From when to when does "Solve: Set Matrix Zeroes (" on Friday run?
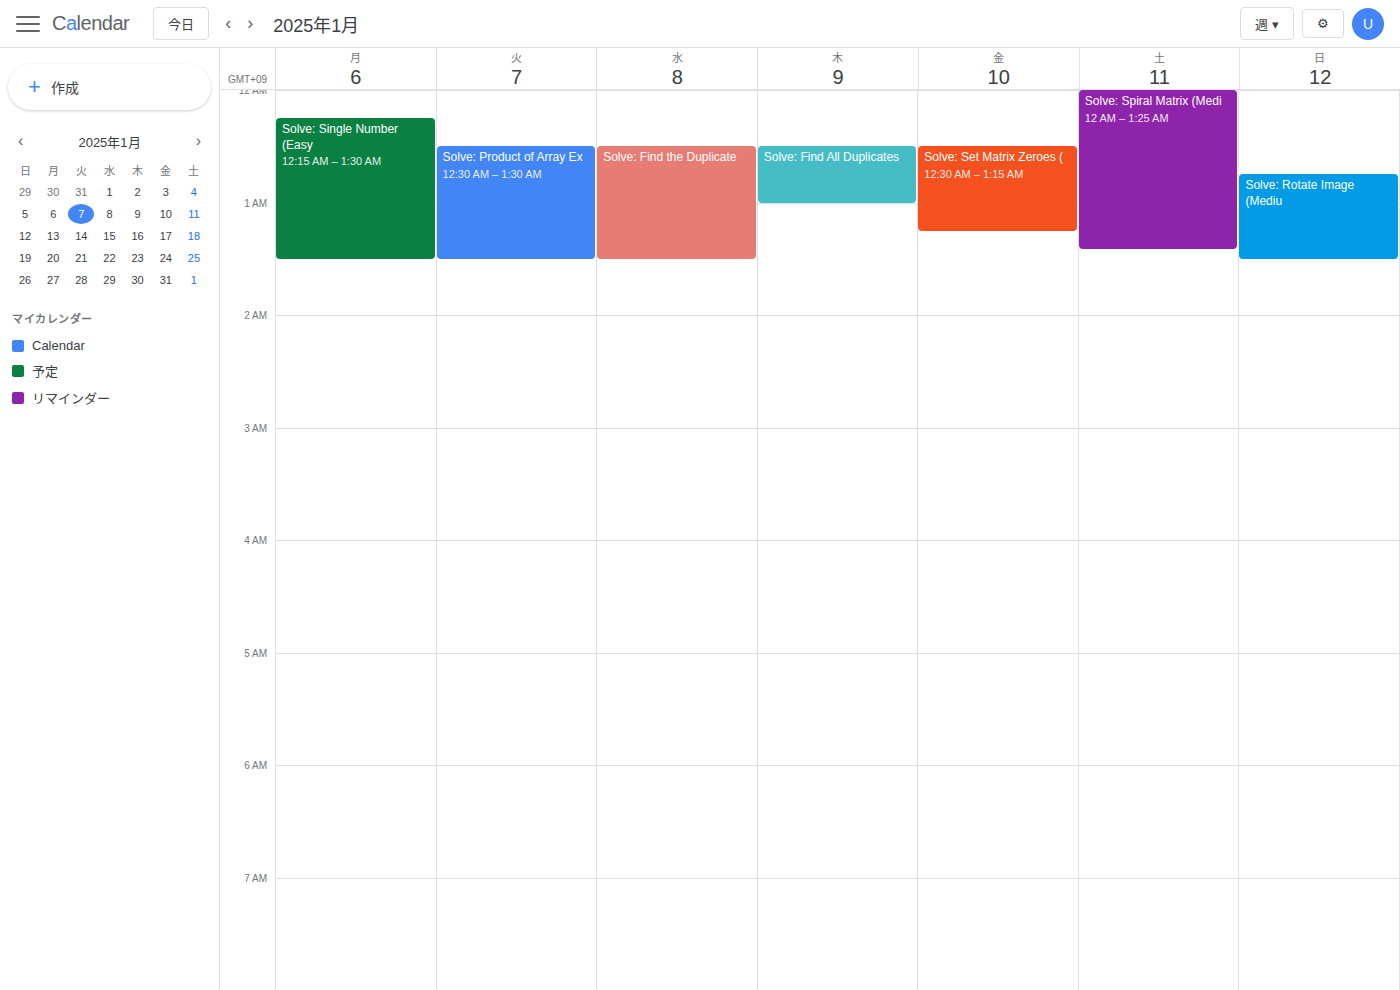
12:30 AM to 1:15 AM